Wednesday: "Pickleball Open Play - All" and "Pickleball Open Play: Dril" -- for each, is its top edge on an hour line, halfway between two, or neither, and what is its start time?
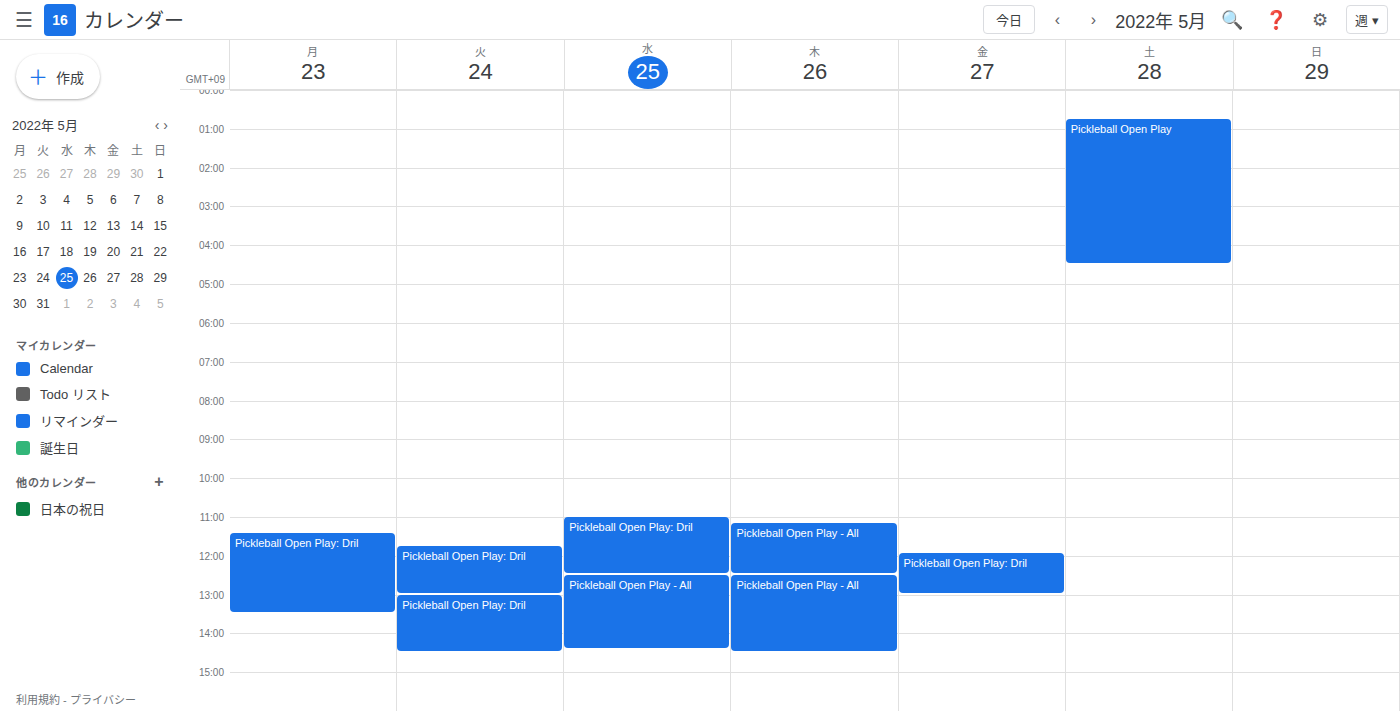
"Pickleball Open Play - All": 12:30 PM, halfway between the 12 PM and 1 PM lines. "Pickleball Open Play: Dril": 11:00 AM, exactly on the 11 AM line.